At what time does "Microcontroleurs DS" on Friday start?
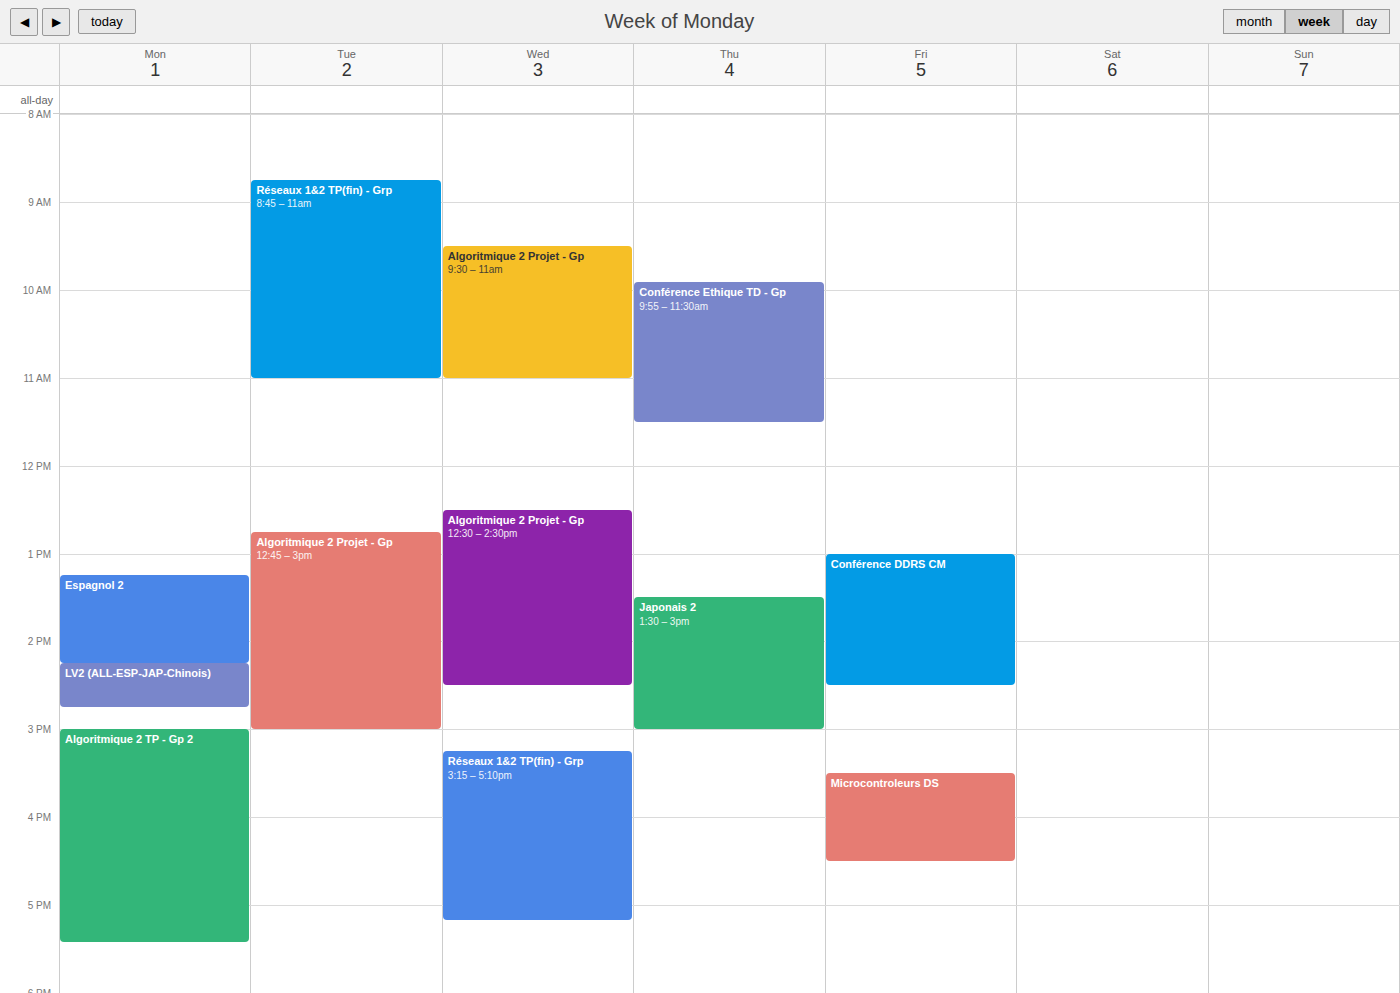
3:30 PM